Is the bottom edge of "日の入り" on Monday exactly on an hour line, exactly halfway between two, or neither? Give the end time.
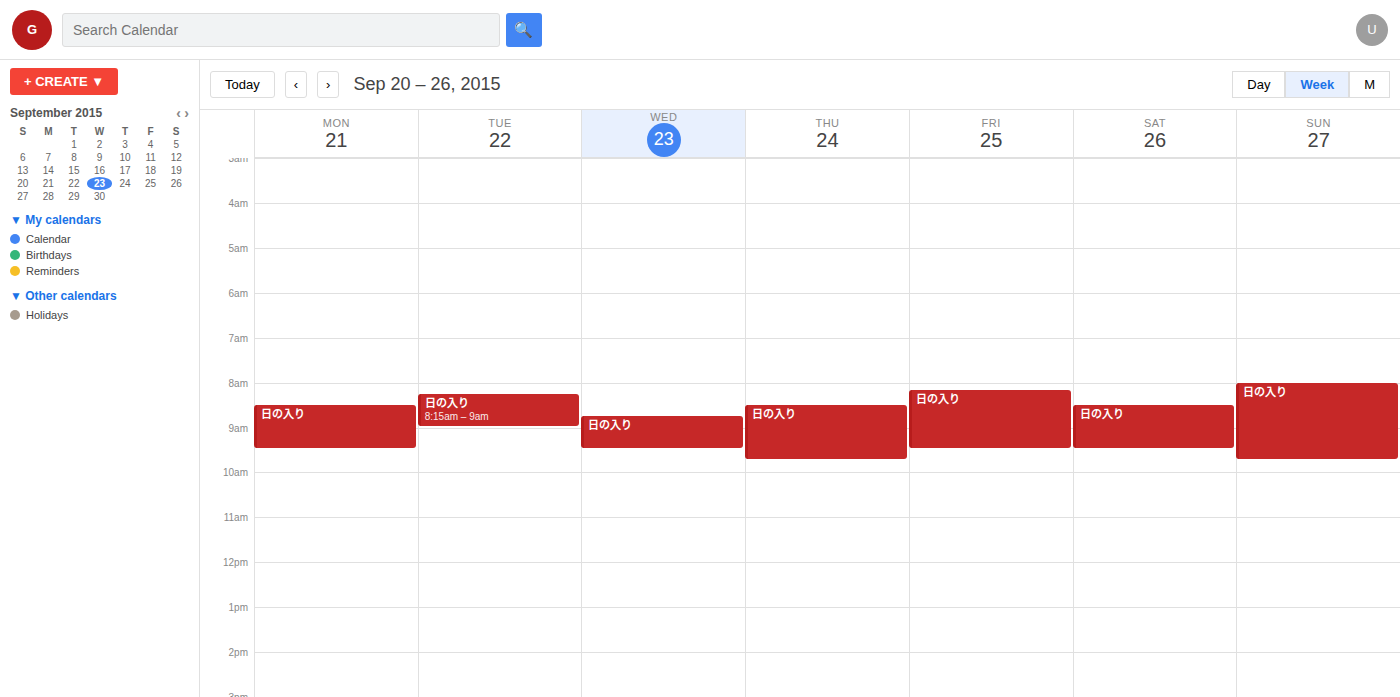
09:30 -- halfway between the 09:00 and 10:00 lines.